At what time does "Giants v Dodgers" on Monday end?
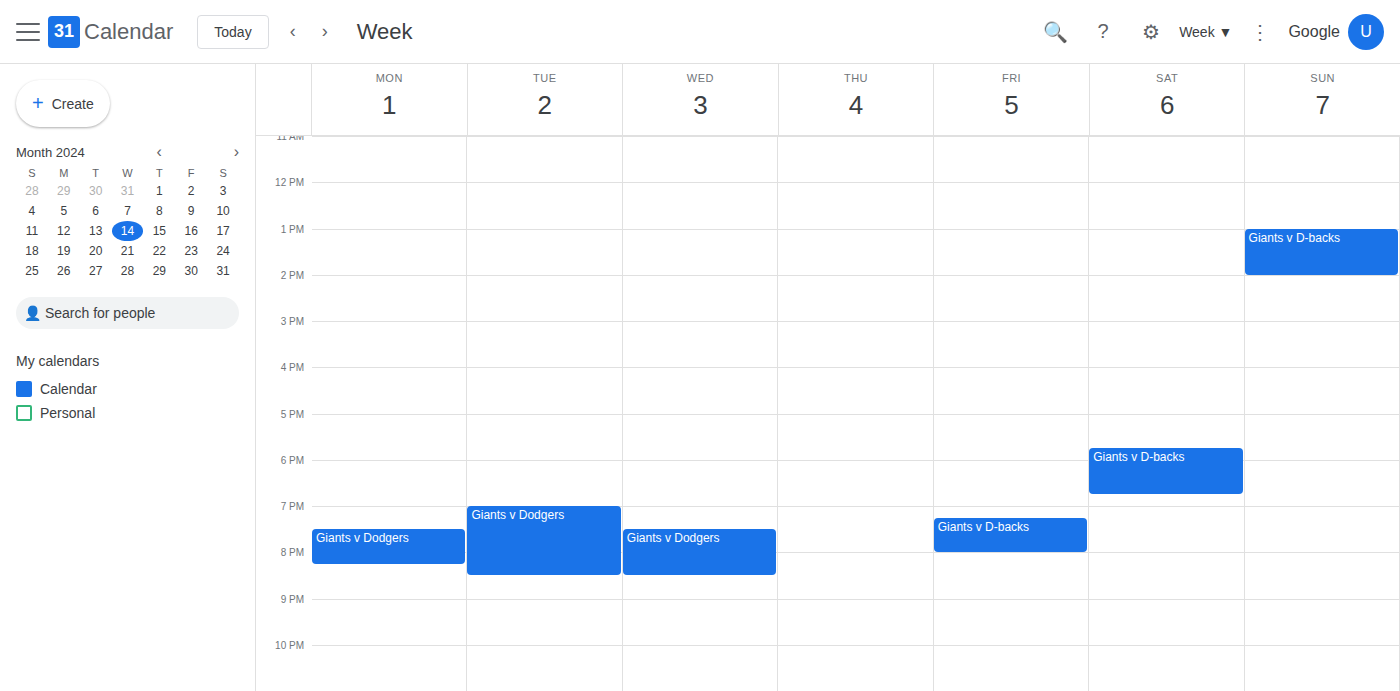
8:15 PM